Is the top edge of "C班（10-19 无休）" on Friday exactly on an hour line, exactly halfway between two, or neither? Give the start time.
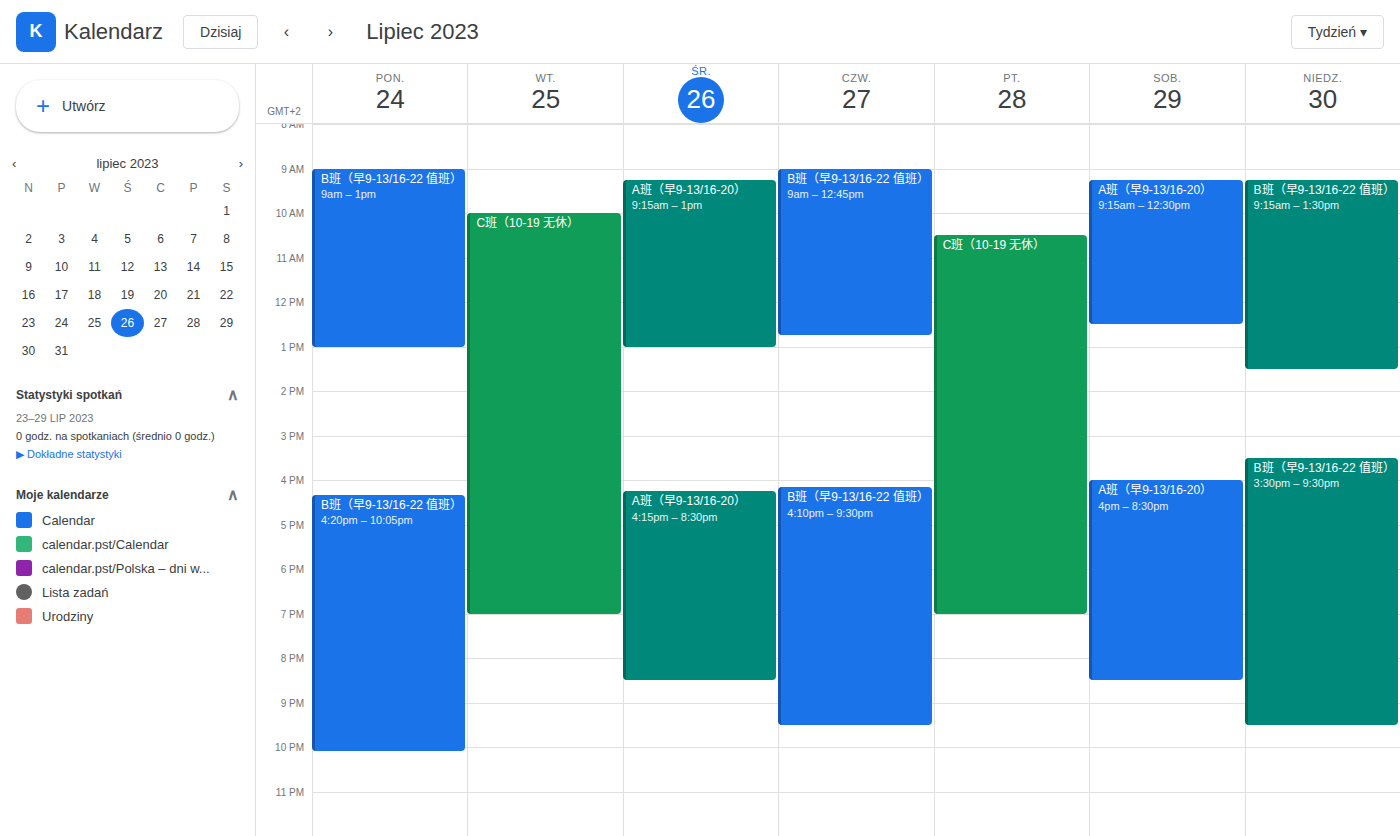
10:30 AM -- halfway between the 10 AM and 11 AM lines.